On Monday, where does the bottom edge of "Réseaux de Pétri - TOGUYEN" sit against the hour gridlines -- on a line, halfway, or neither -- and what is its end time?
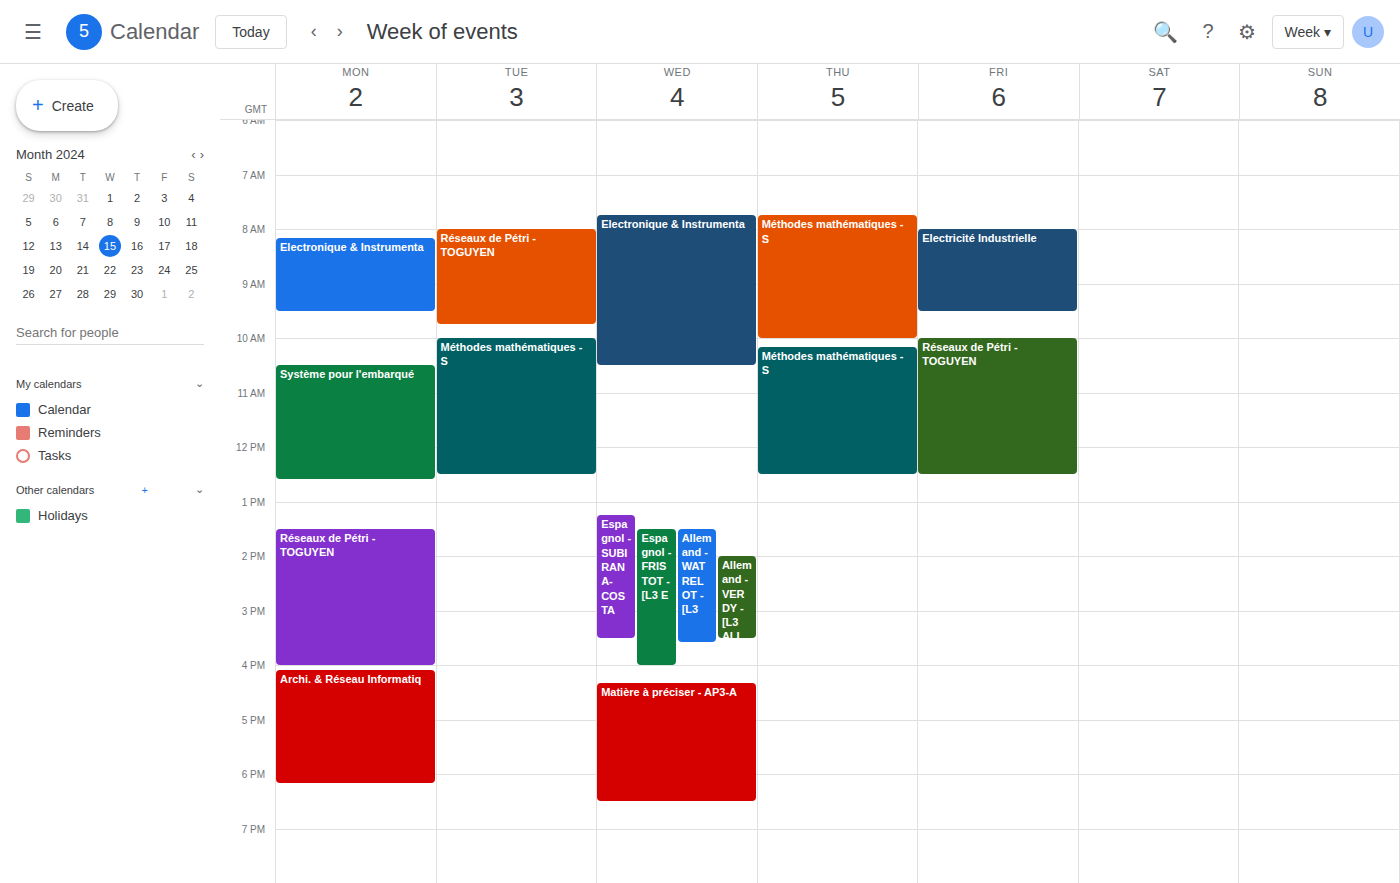
4:00 PM -- exactly on the 4 PM line.